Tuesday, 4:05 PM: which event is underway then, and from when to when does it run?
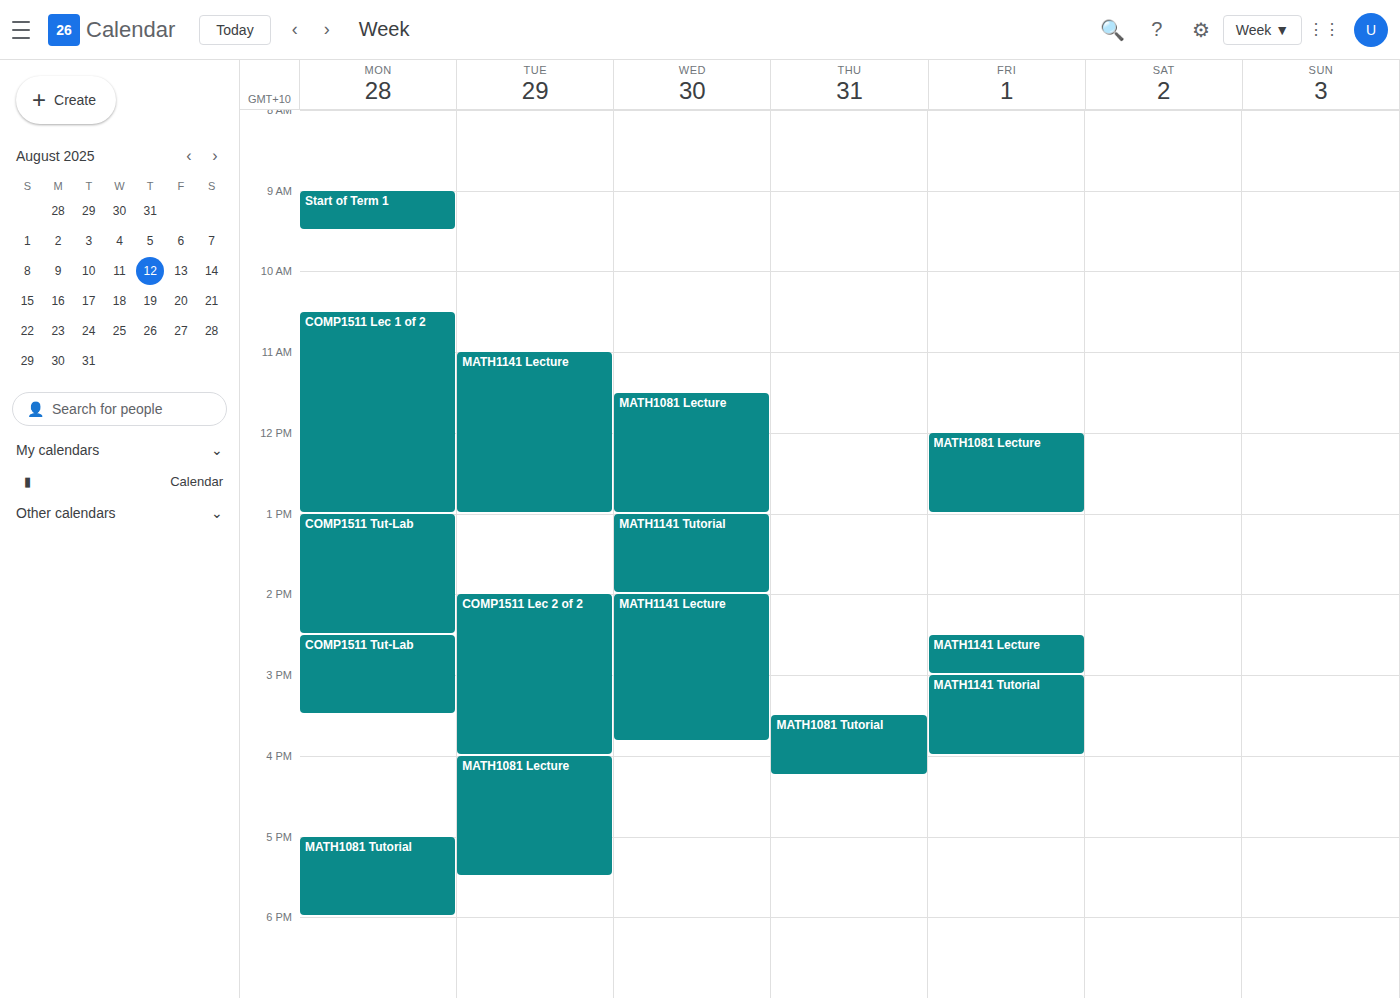
"MATH1081 Lecture", 4:00 PM to 5:30 PM